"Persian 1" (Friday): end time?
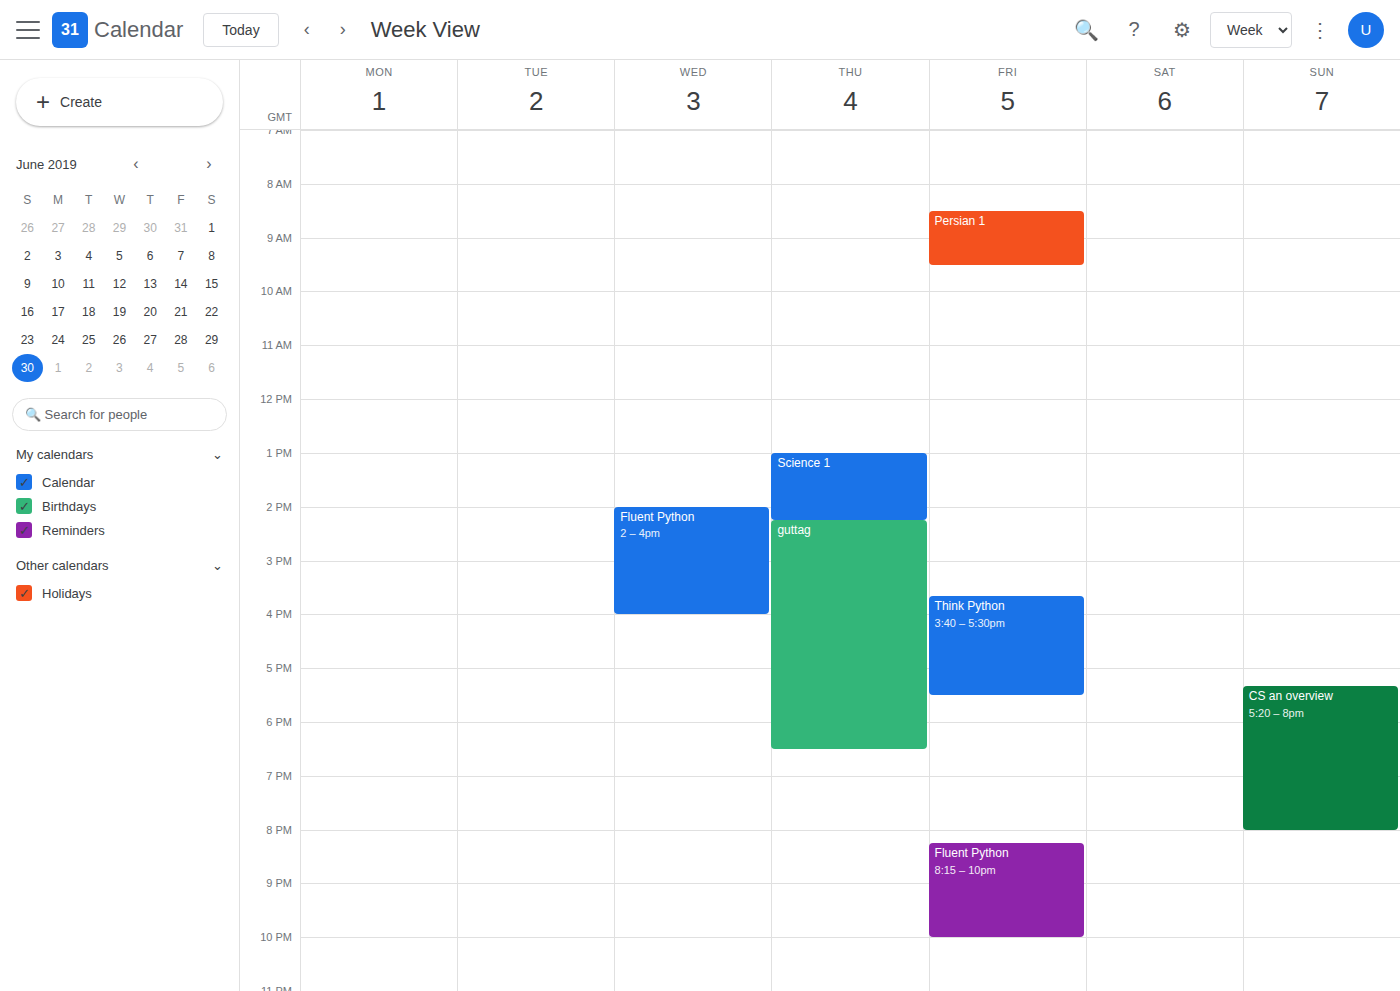
9:30 AM